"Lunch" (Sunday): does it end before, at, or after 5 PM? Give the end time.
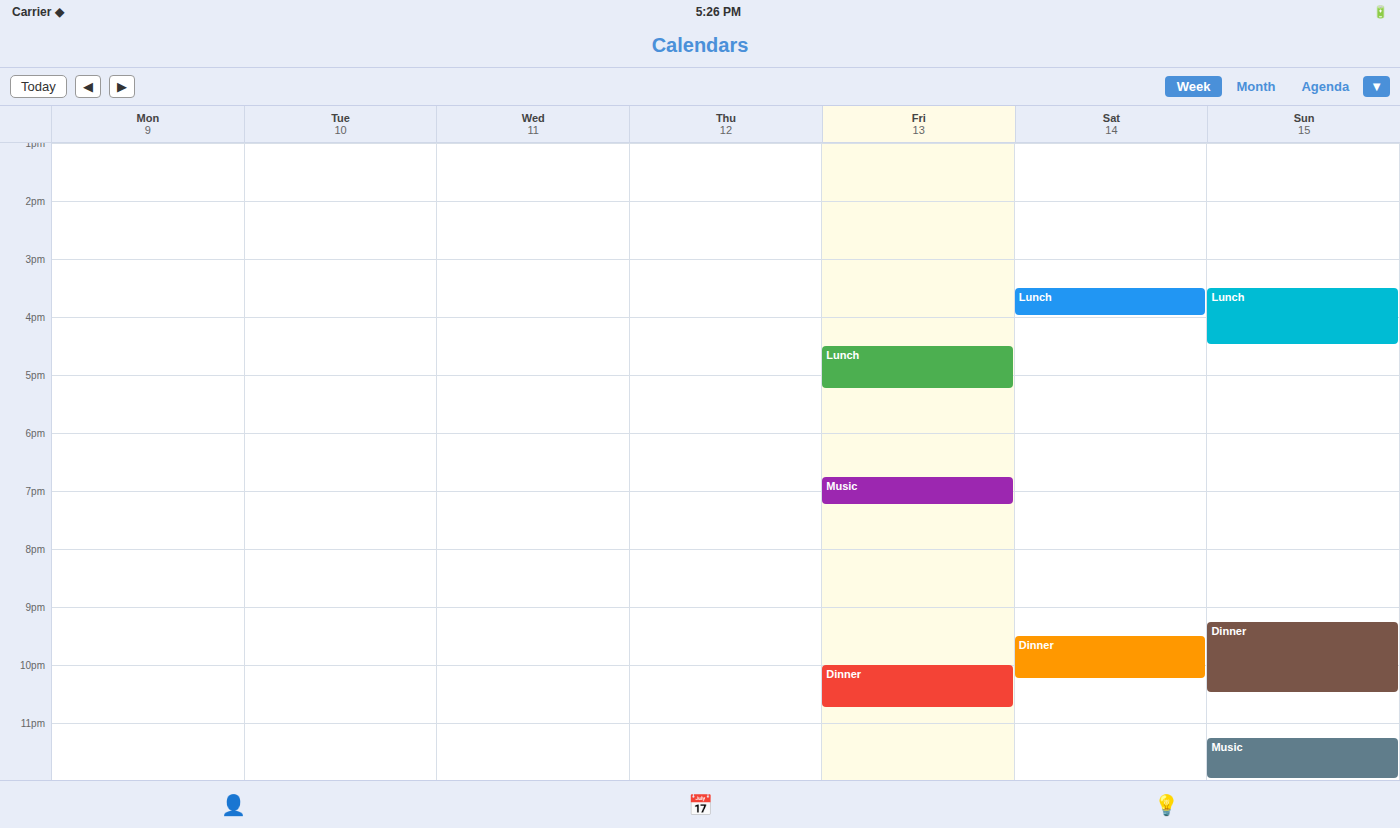
4:30 PM -- before 5 PM, 30 minutes above the 5 PM line.